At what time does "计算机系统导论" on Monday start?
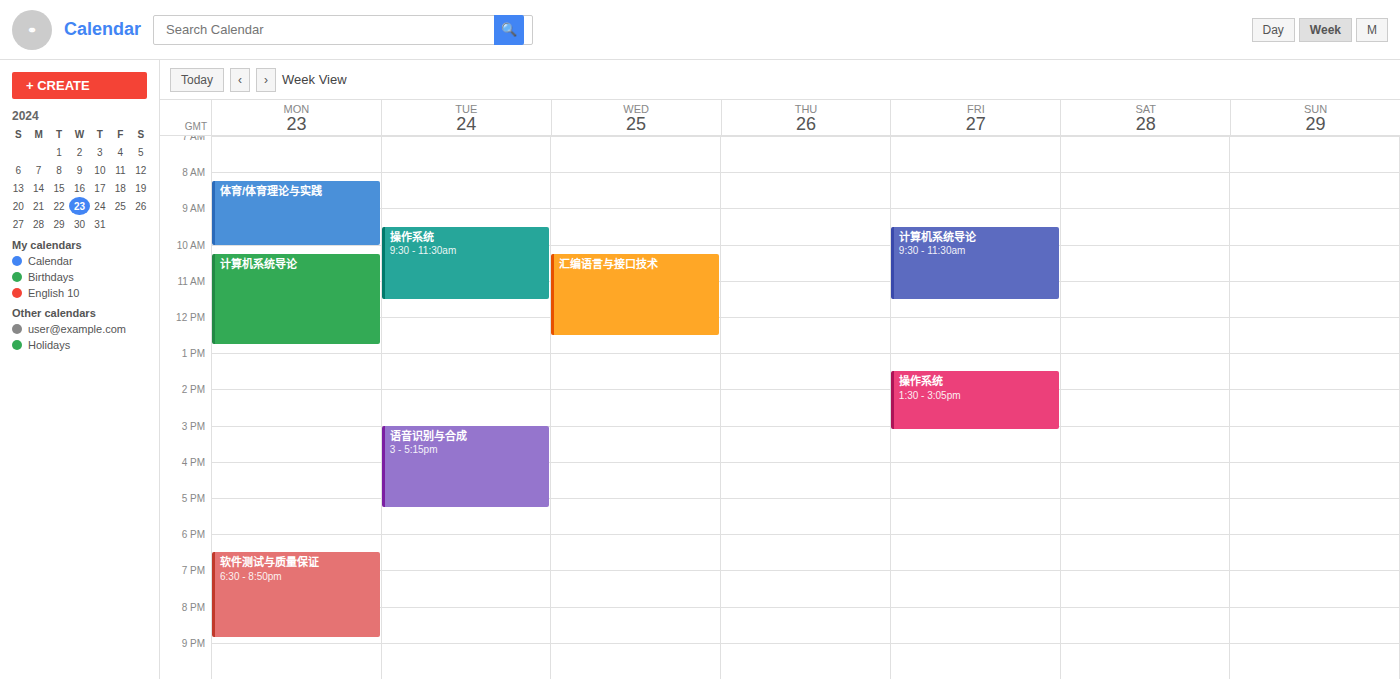
10:15 AM